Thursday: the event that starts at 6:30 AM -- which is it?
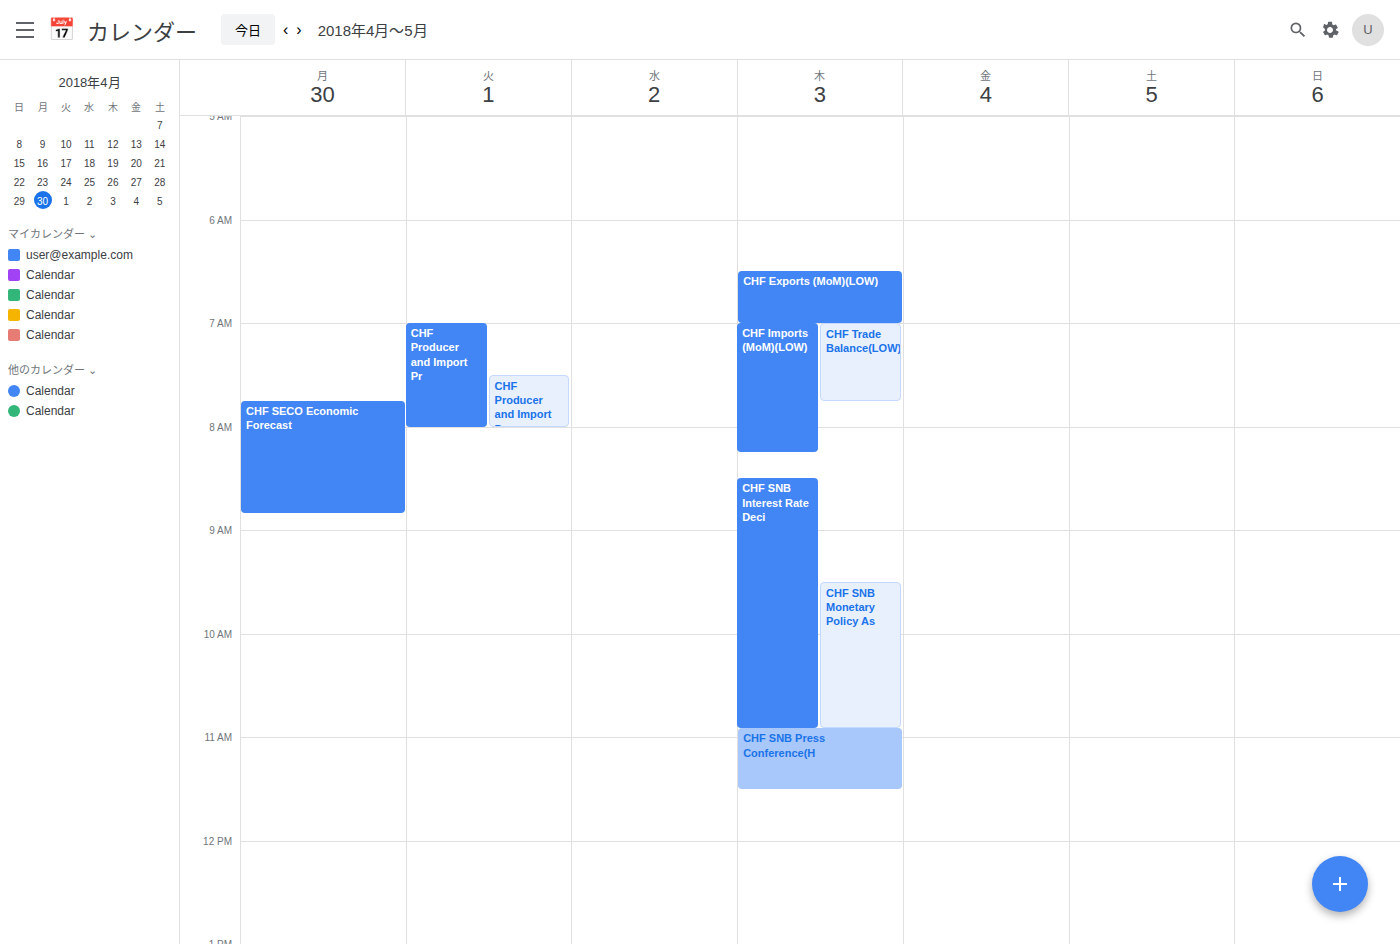
"CHF Exports (MoM)(LOW)"